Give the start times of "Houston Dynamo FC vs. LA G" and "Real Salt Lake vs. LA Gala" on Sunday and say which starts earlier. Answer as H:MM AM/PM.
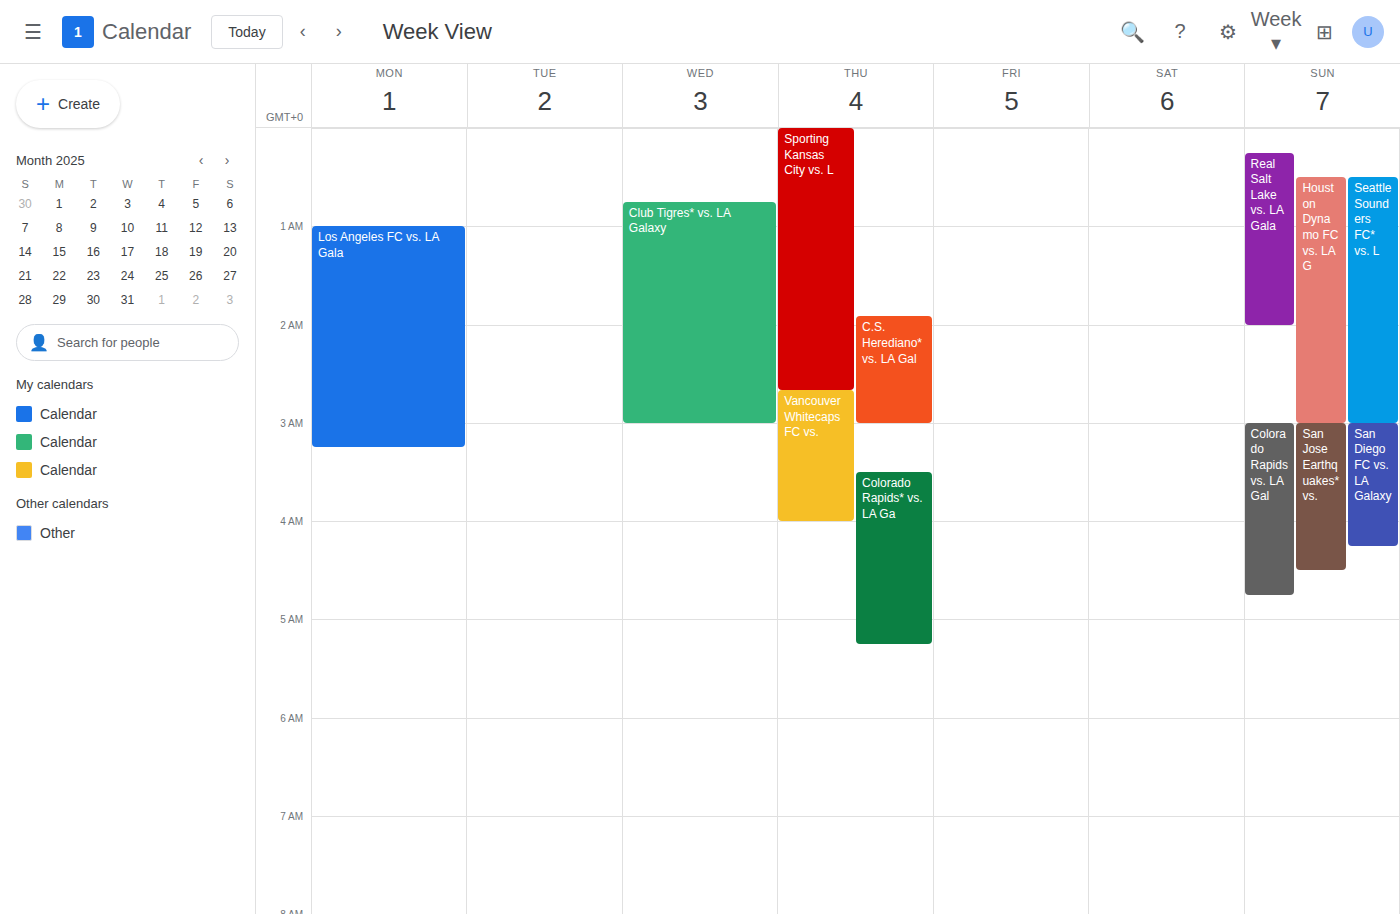
"Real Salt Lake vs. LA Gala" 12:15 AM; "Houston Dynamo FC vs. LA G" 12:30 AM.